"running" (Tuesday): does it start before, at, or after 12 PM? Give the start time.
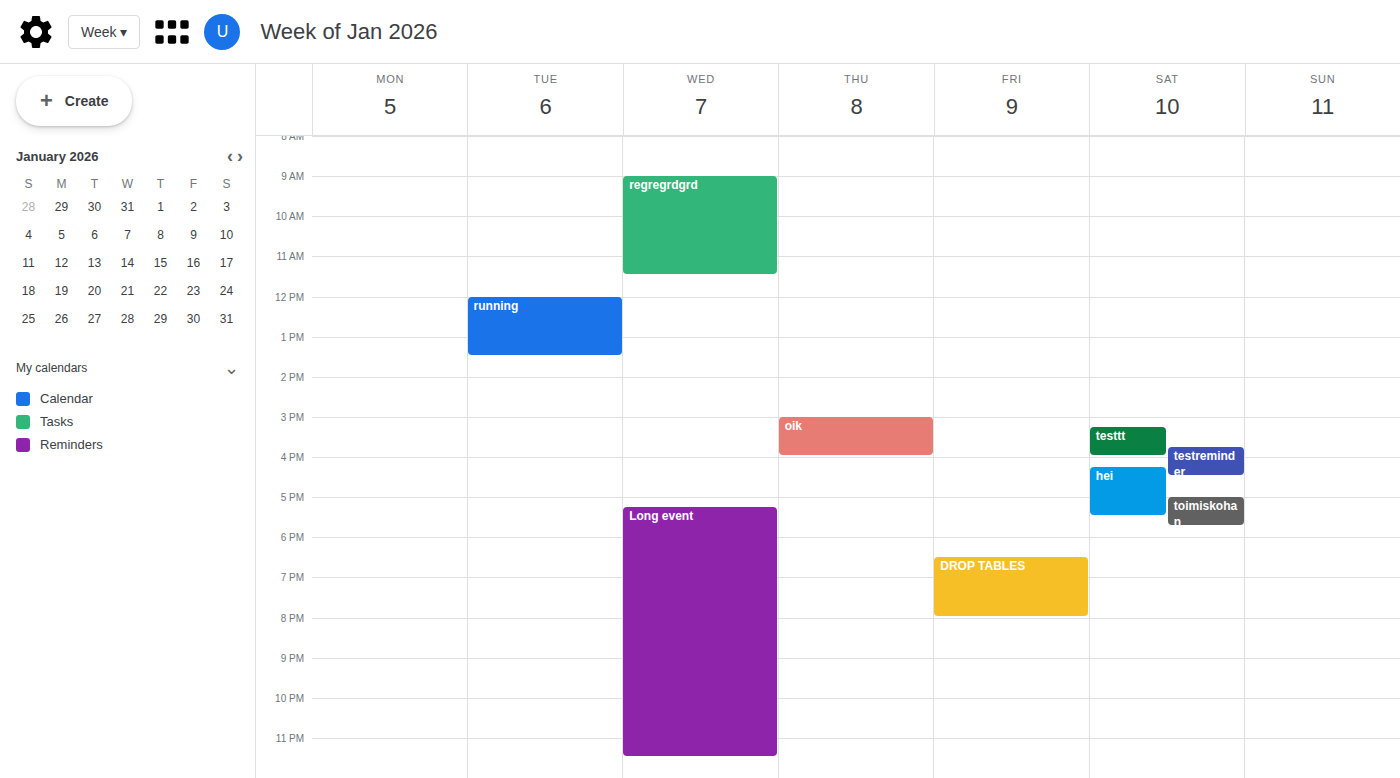
12:00 PM -- exactly at 12 PM, on the 12 PM line.